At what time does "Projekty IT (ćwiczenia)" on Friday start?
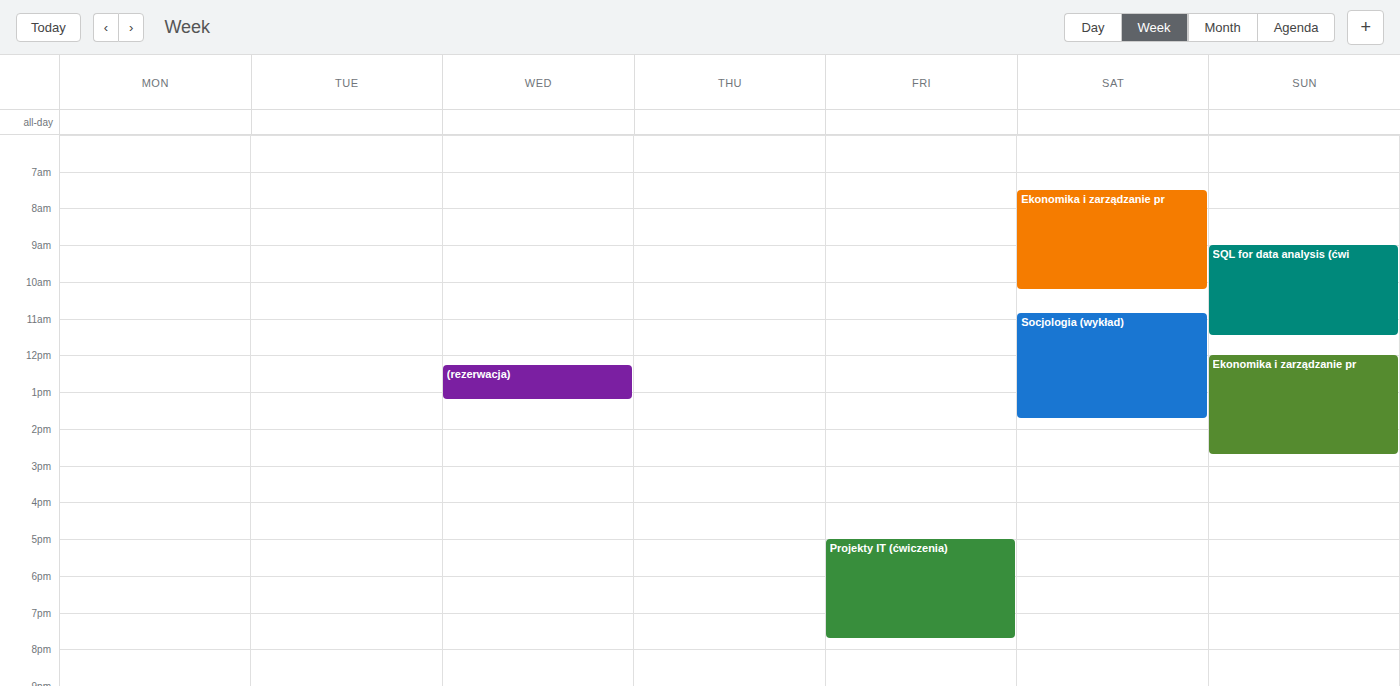
5:00 PM